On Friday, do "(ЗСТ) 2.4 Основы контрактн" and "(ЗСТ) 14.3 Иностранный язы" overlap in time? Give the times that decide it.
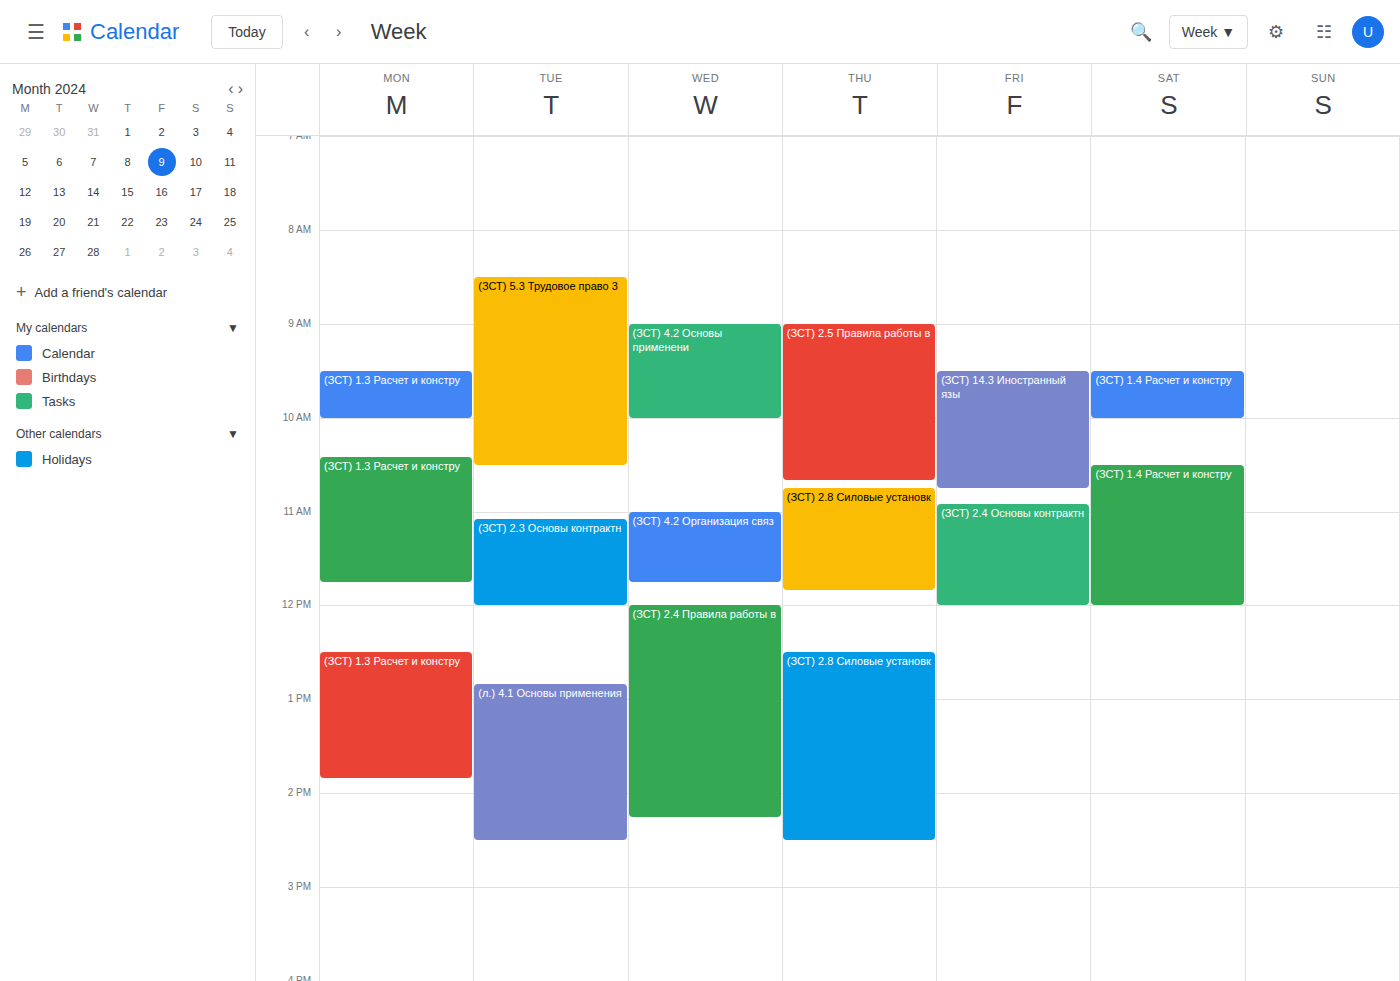
"(ЗСТ) 14.3 Иностранный язы" ends at 10:45 AM and "(ЗСТ) 2.4 Основы контрактн" starts at 10:55 AM -- no overlap.